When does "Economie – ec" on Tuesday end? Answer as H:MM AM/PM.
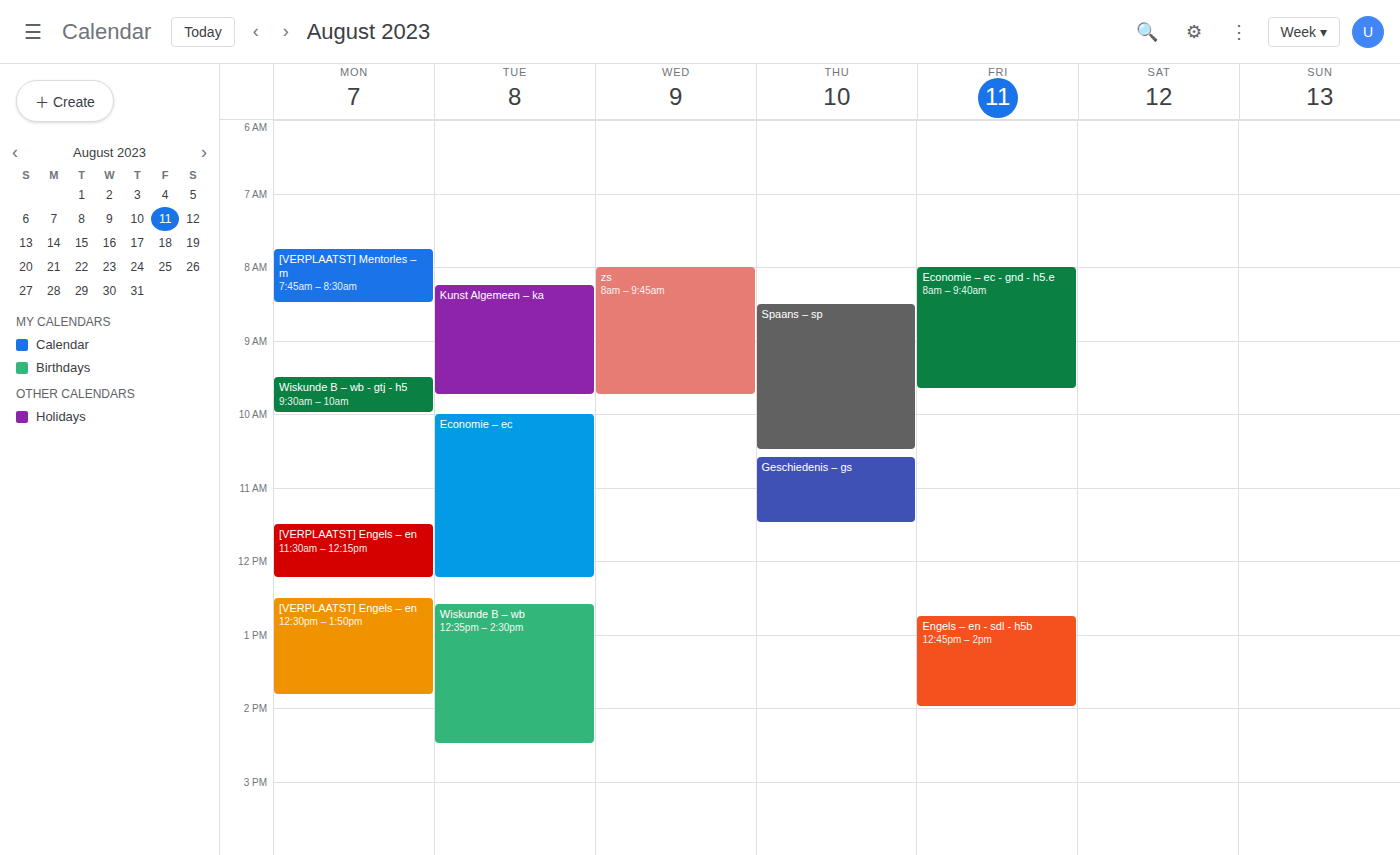
12:15 PM